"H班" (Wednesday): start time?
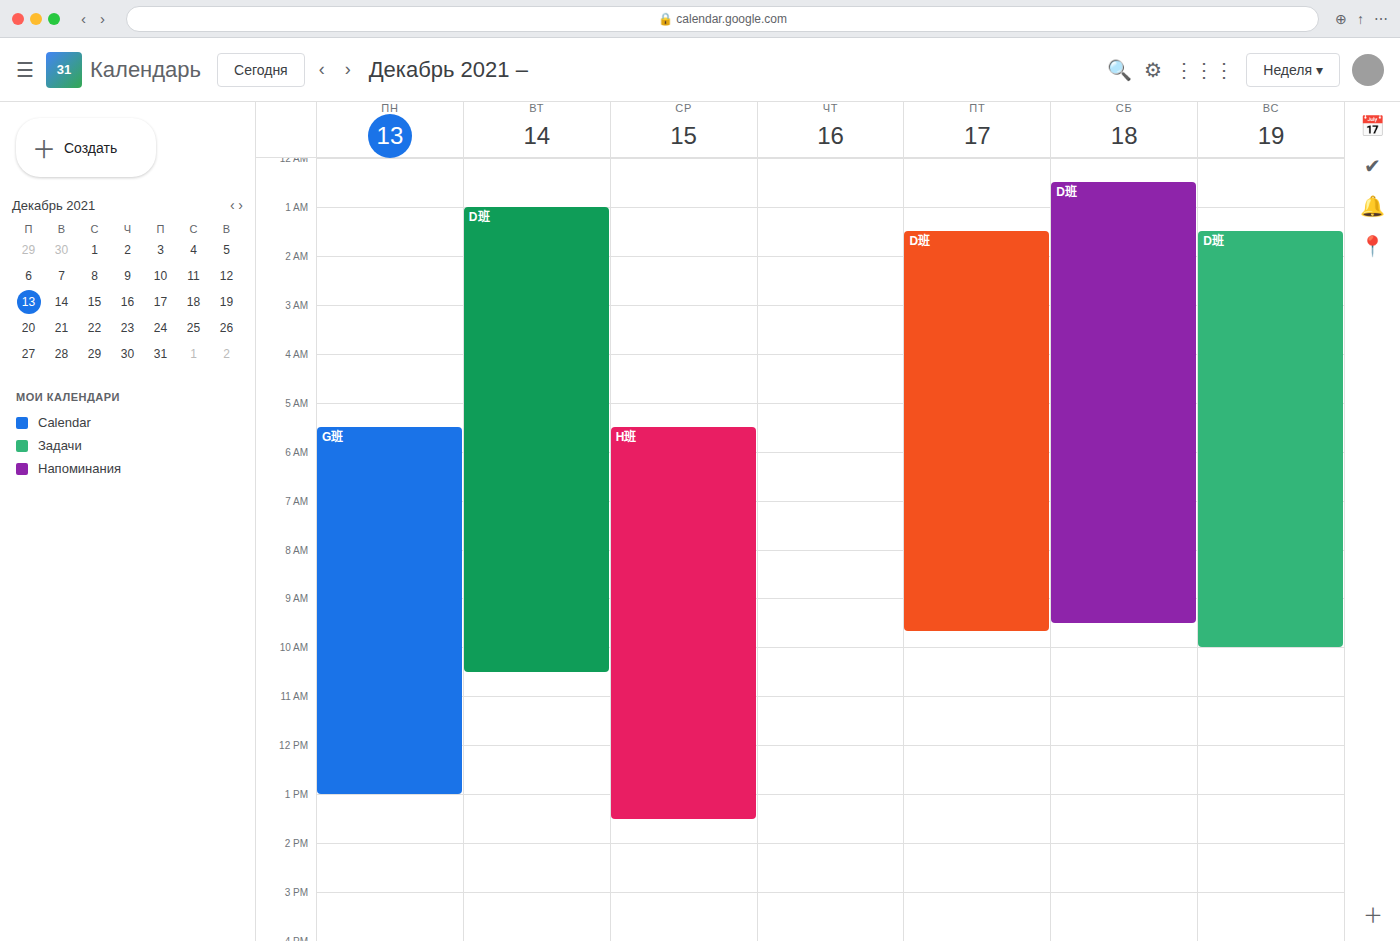
5:30 AM